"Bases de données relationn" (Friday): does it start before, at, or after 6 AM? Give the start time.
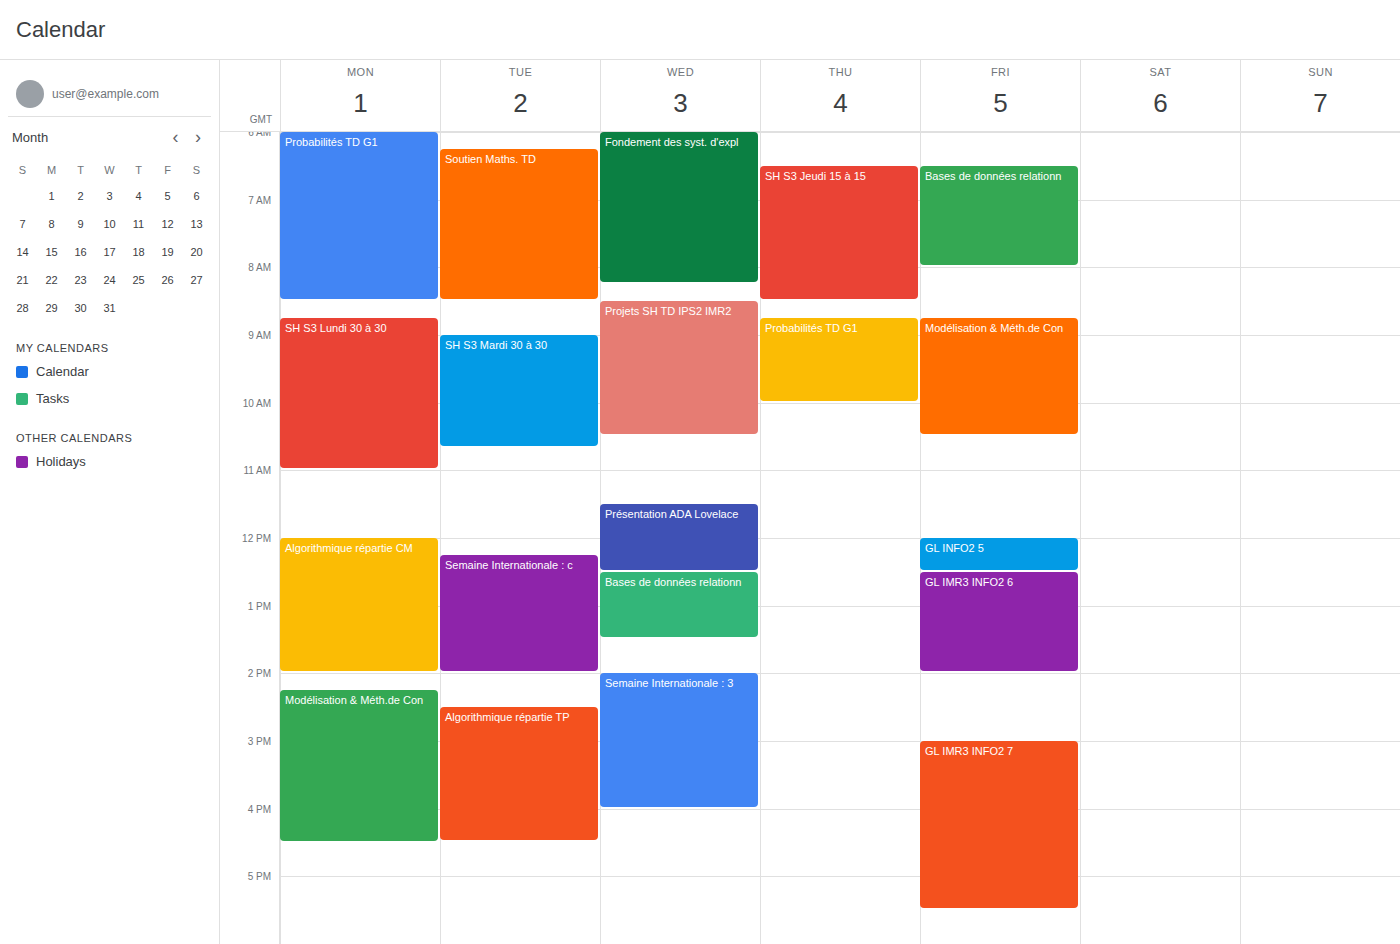
6:30 AM -- after 6 AM, 30 minutes below the 6 AM line.